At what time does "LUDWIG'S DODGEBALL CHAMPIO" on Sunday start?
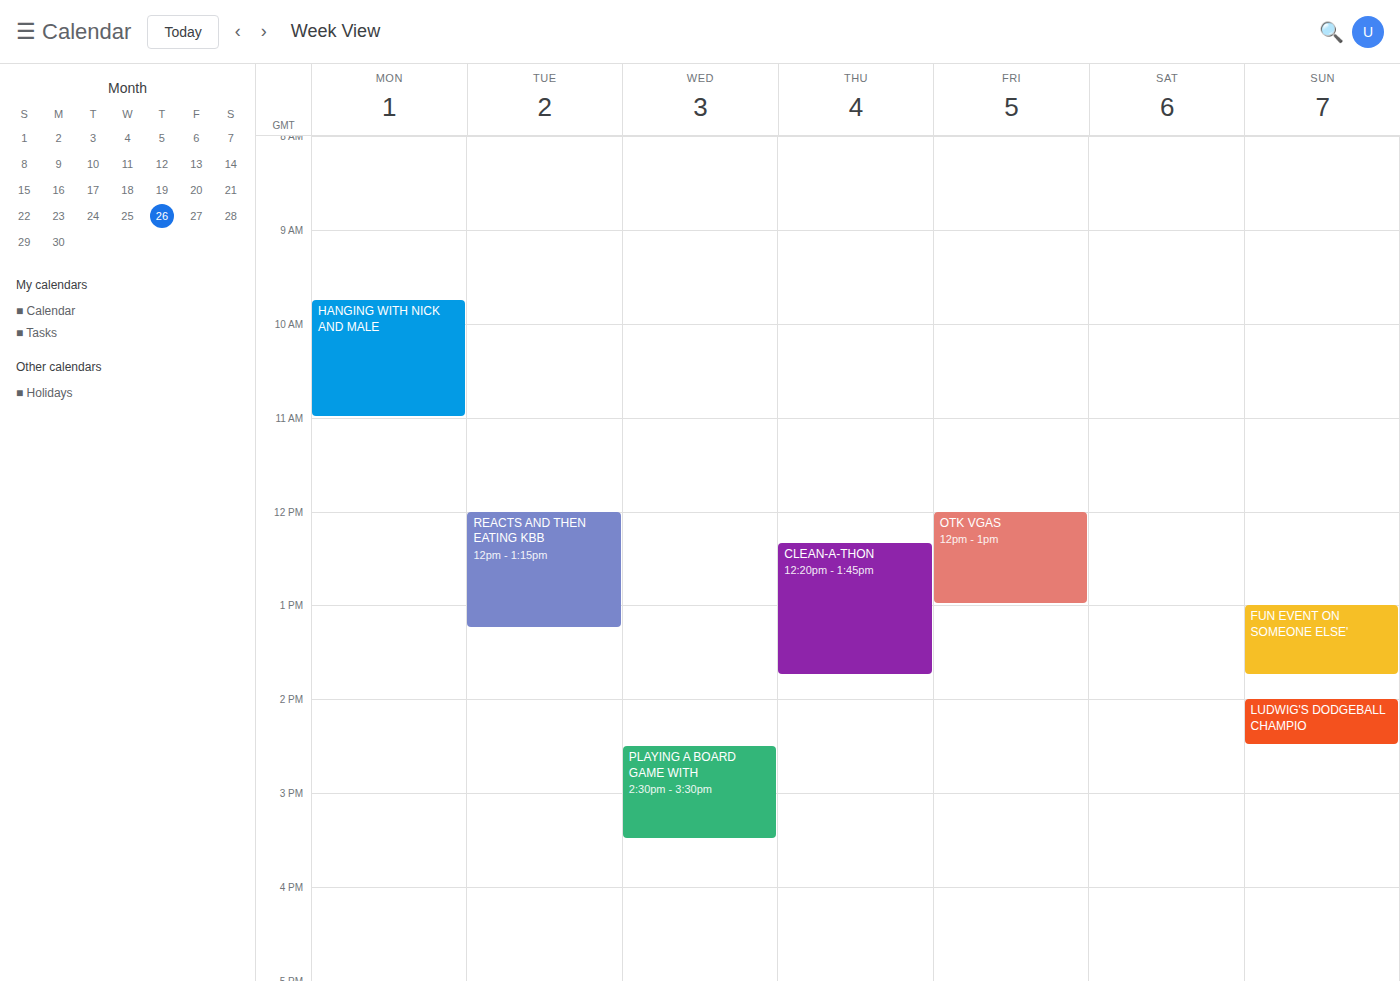
2:00 PM